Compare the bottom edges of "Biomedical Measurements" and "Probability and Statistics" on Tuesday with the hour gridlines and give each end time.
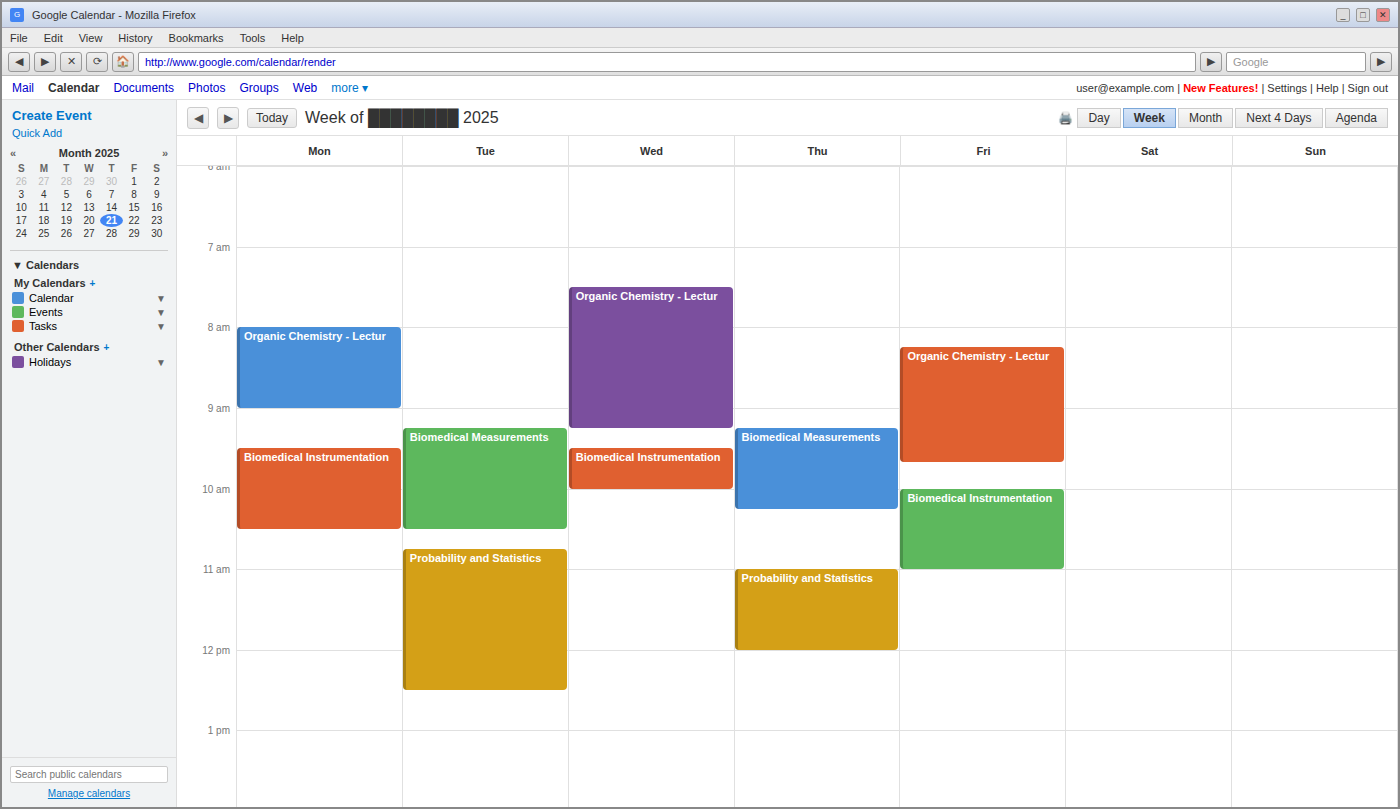
"Biomedical Measurements": 10:30 AM, halfway between the 10 AM and 11 AM lines. "Probability and Statistics": 12:30 PM, halfway between the 12 PM and 1 PM lines.